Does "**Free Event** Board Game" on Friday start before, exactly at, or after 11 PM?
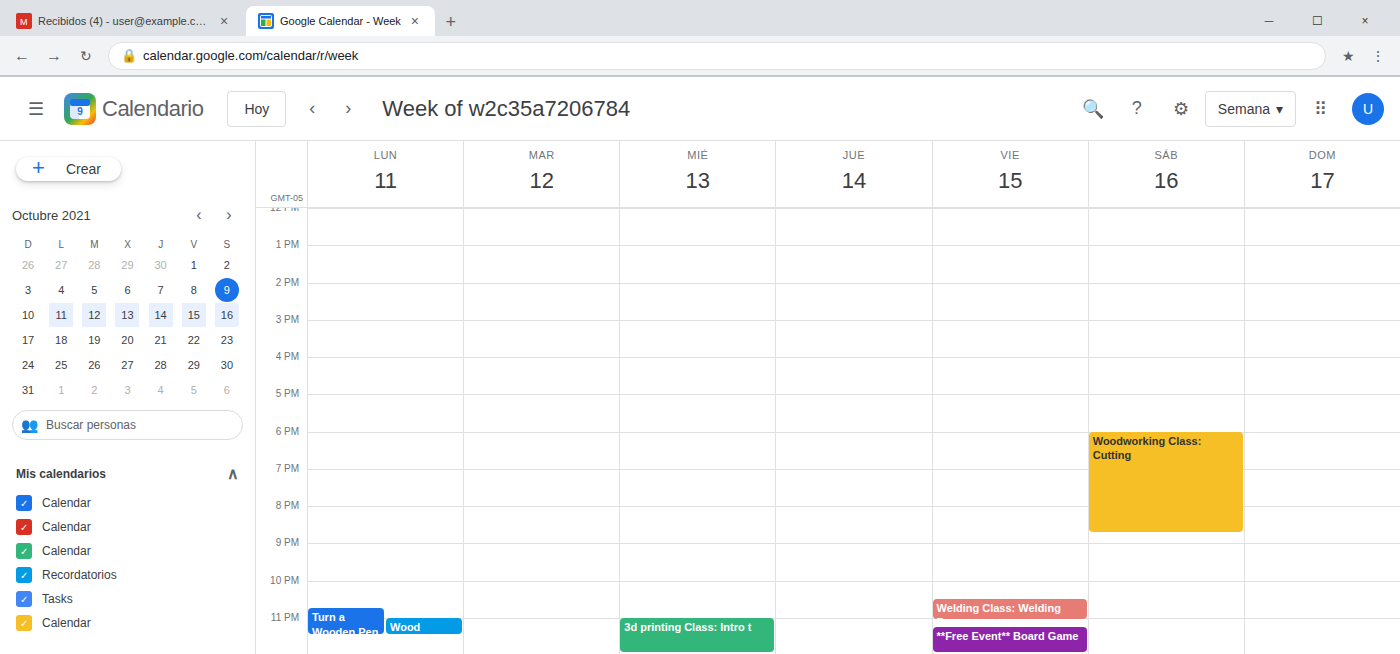
11:15 PM -- after 11 PM, 15 minutes below the 11 PM line.